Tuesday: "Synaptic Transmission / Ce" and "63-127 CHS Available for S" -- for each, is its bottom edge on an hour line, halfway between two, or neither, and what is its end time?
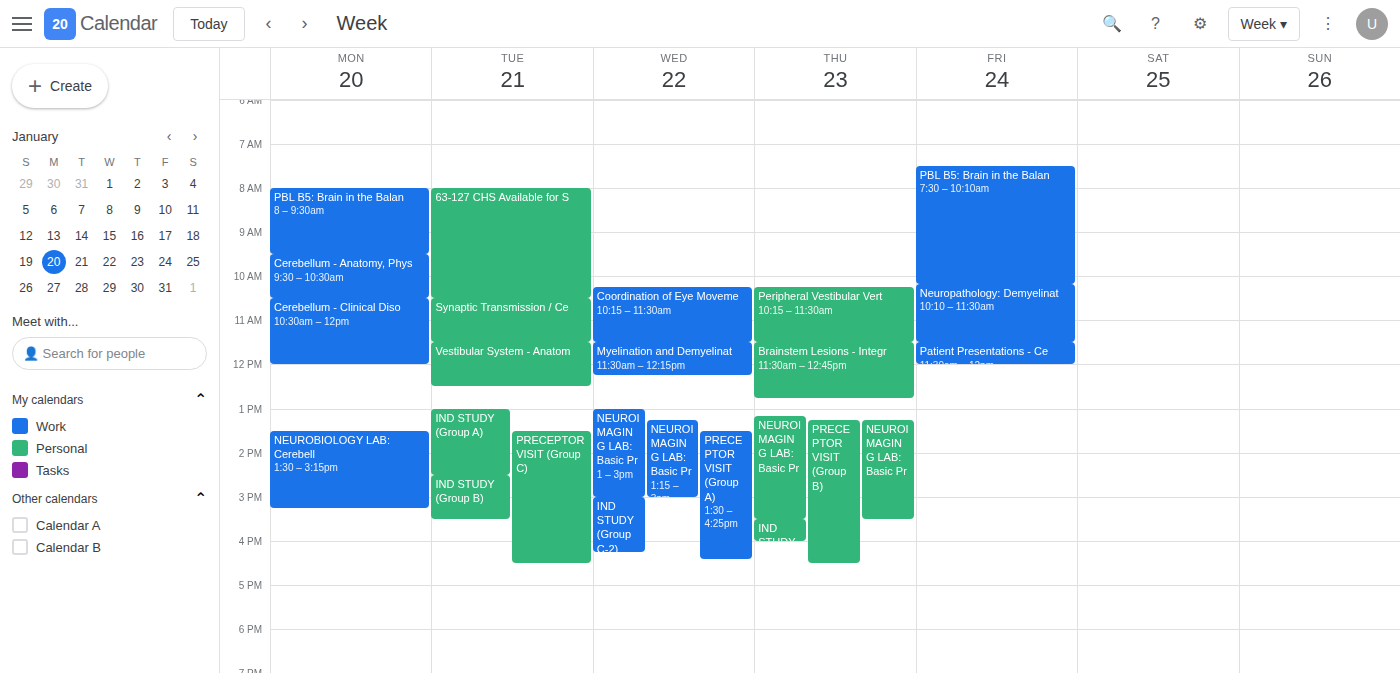
"Synaptic Transmission / Ce": 11:30 AM, halfway between the 11 AM and 12 PM lines. "63-127 CHS Available for S": 10:30 AM, halfway between the 10 AM and 11 AM lines.